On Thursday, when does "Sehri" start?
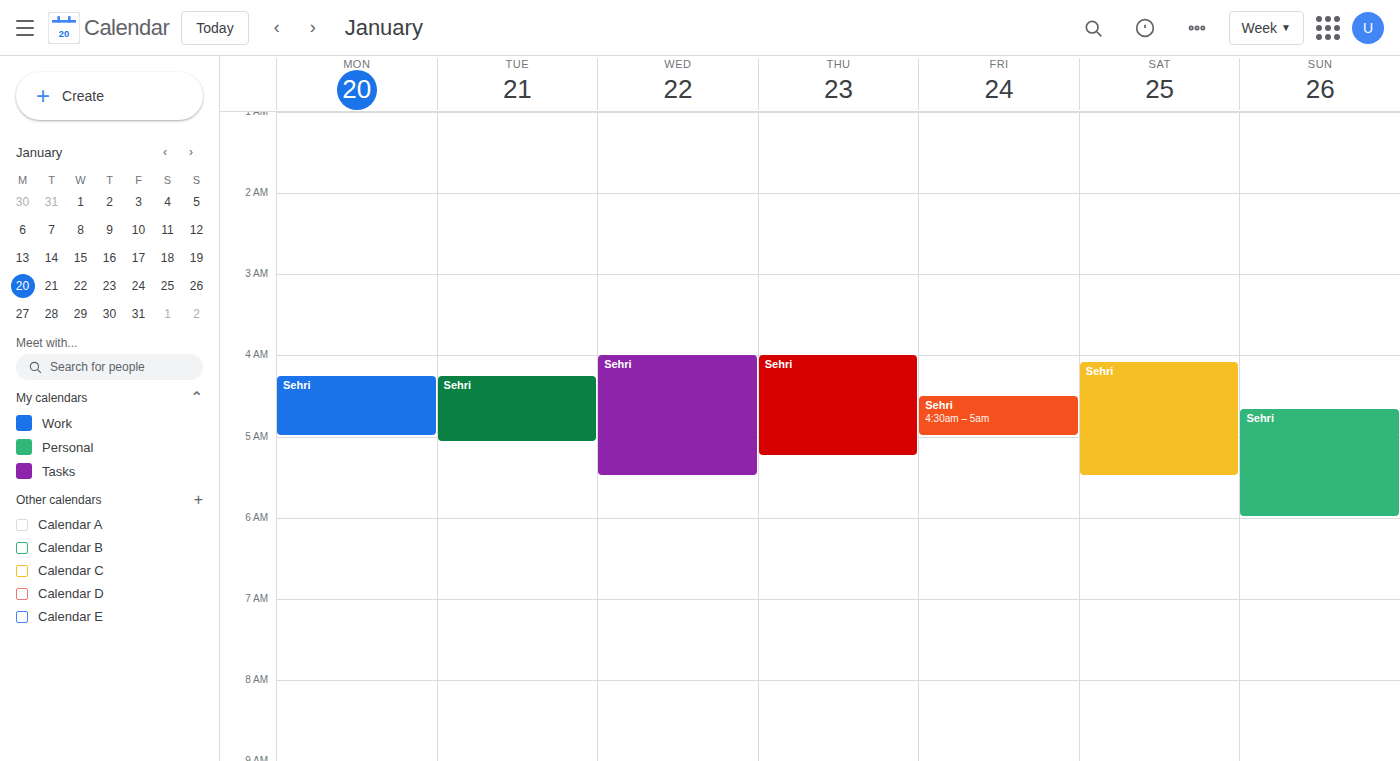
4:00 AM